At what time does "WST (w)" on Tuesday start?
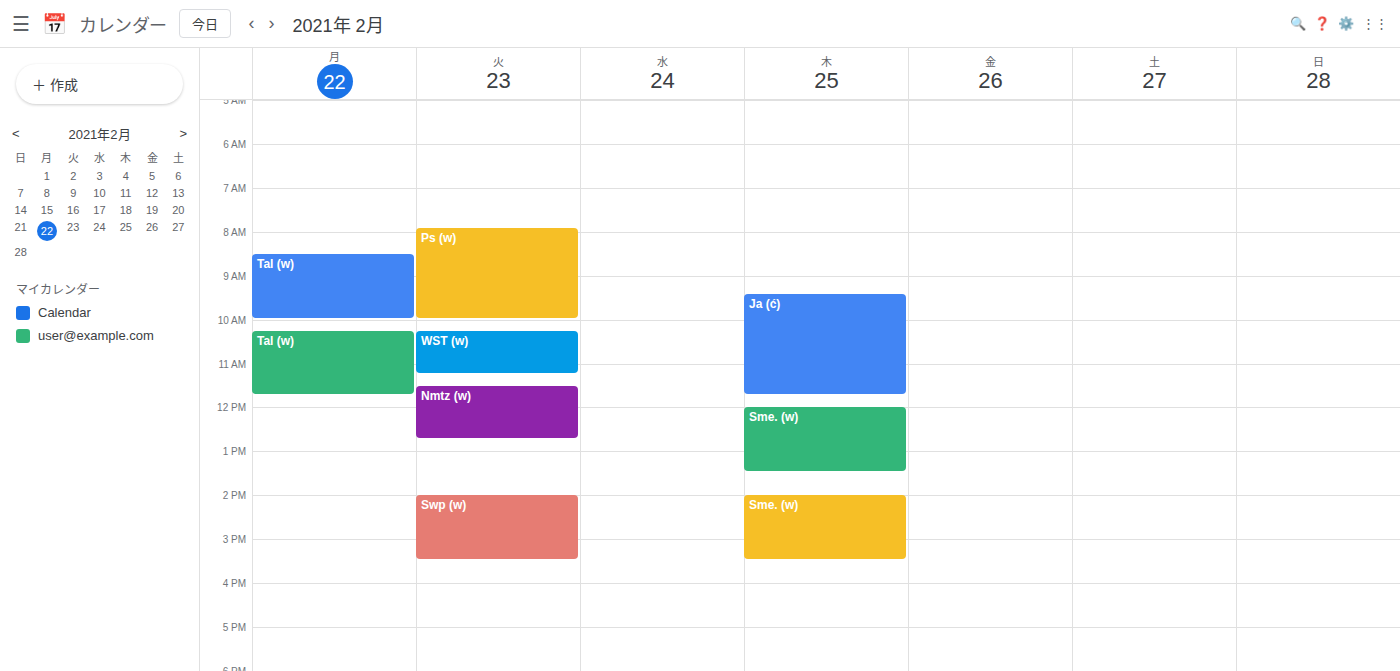
10:15 AM